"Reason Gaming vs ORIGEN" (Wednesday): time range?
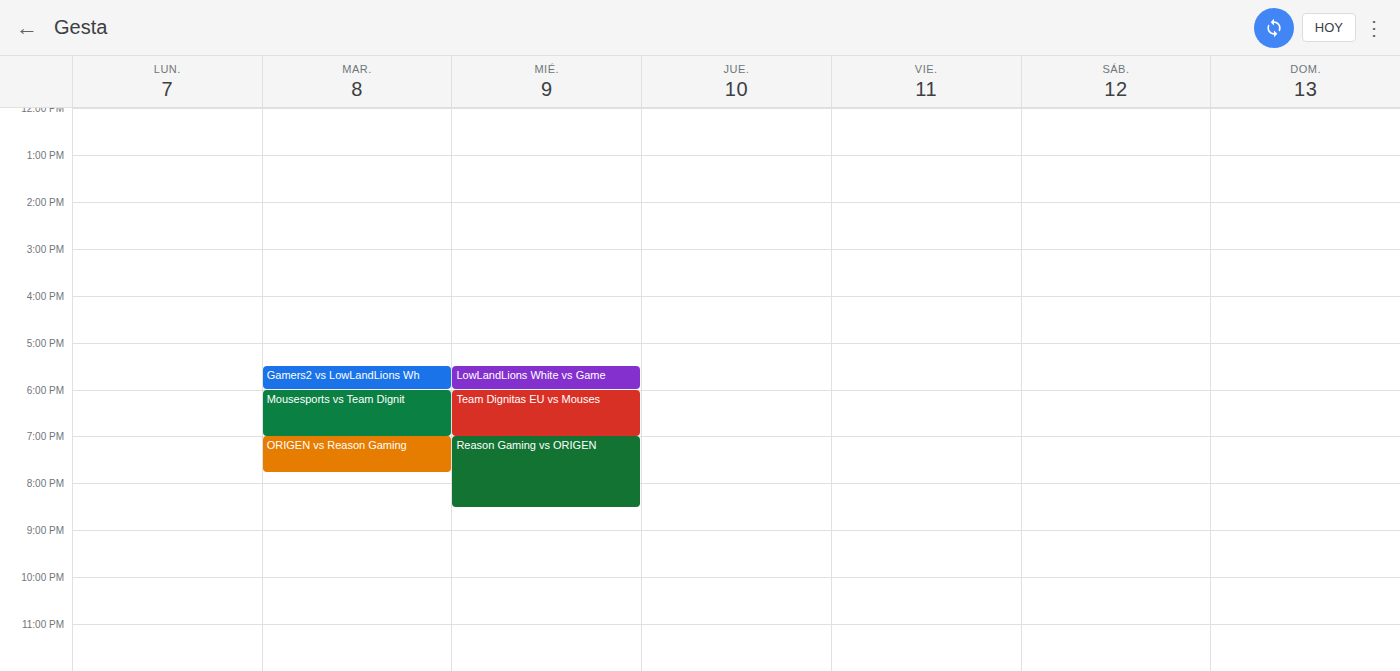
7:00 PM to 8:30 PM